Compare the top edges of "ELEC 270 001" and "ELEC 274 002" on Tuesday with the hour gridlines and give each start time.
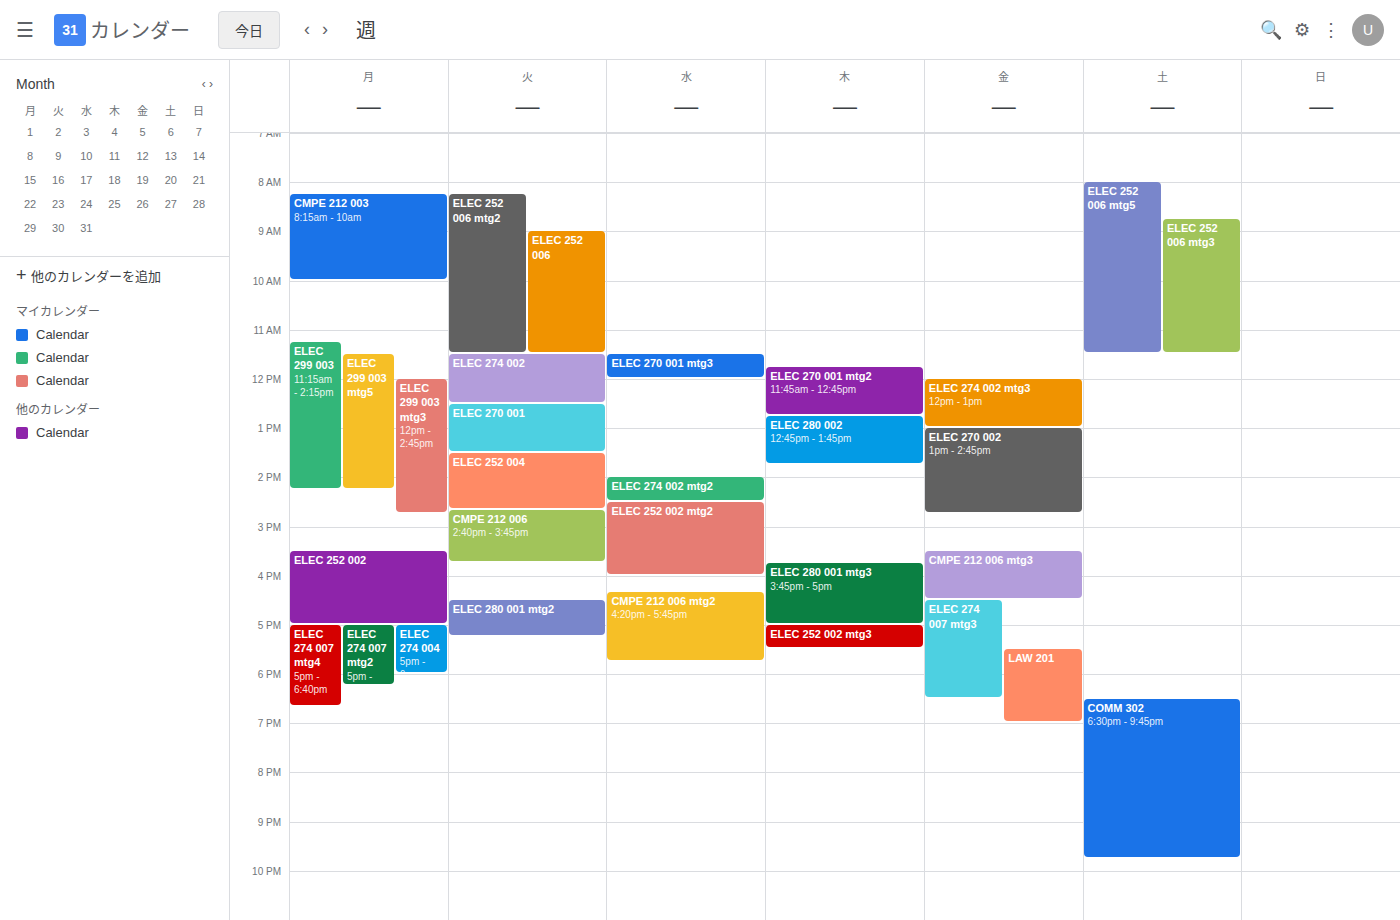
"ELEC 270 001": 12:30 PM, halfway between the 12 PM and 1 PM lines. "ELEC 274 002": 11:30 AM, halfway between the 11 AM and 12 PM lines.